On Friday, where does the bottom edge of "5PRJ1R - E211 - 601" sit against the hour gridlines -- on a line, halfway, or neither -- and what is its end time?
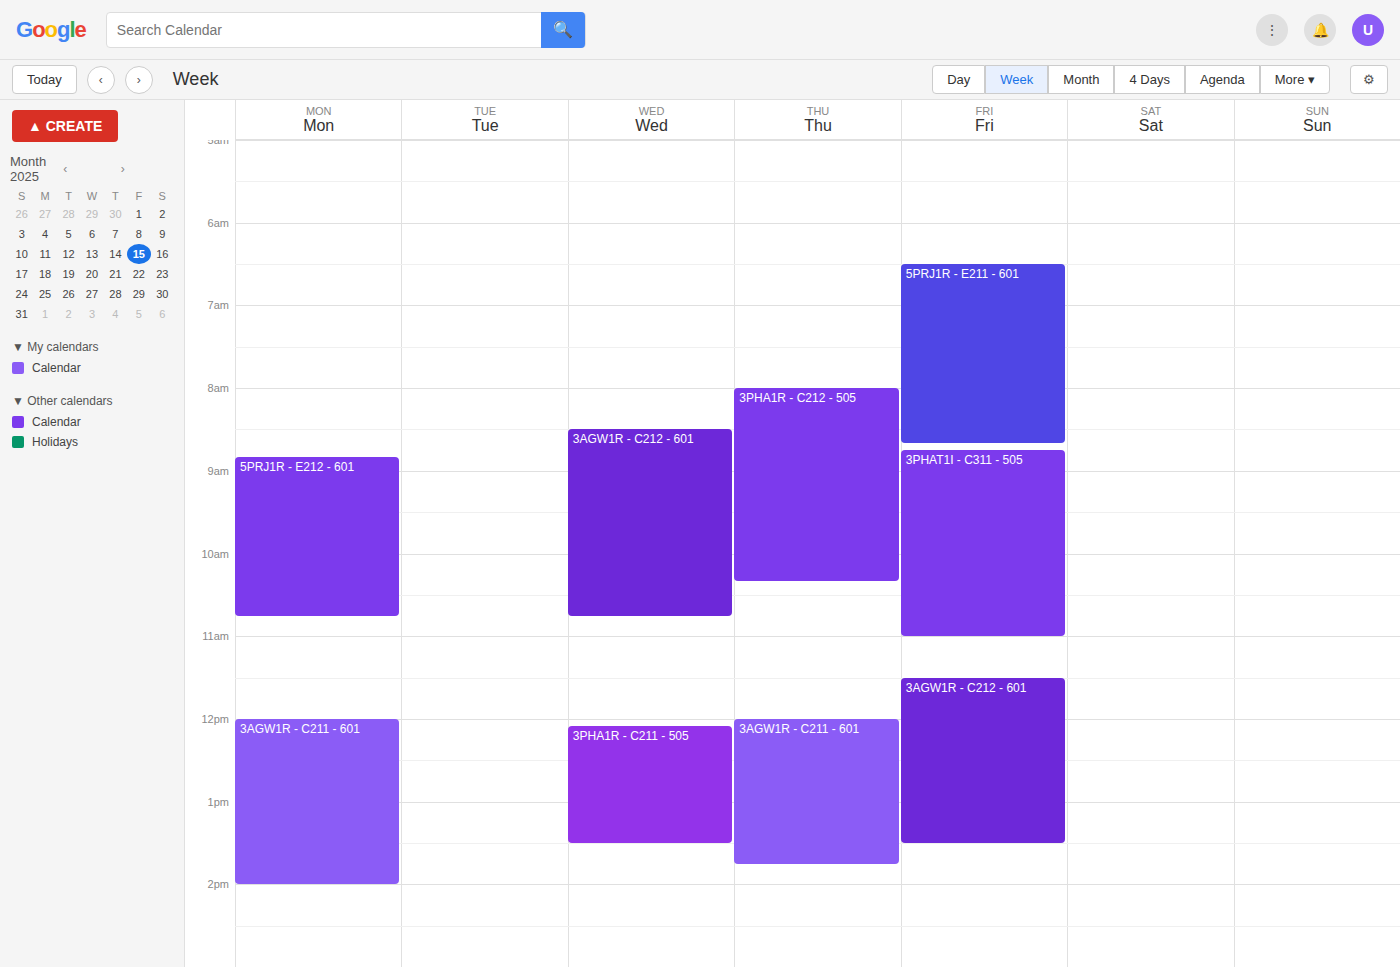
08:40 -- neither: 40 minutes below the 08:00 line and 20 minutes above the 09:00 line.